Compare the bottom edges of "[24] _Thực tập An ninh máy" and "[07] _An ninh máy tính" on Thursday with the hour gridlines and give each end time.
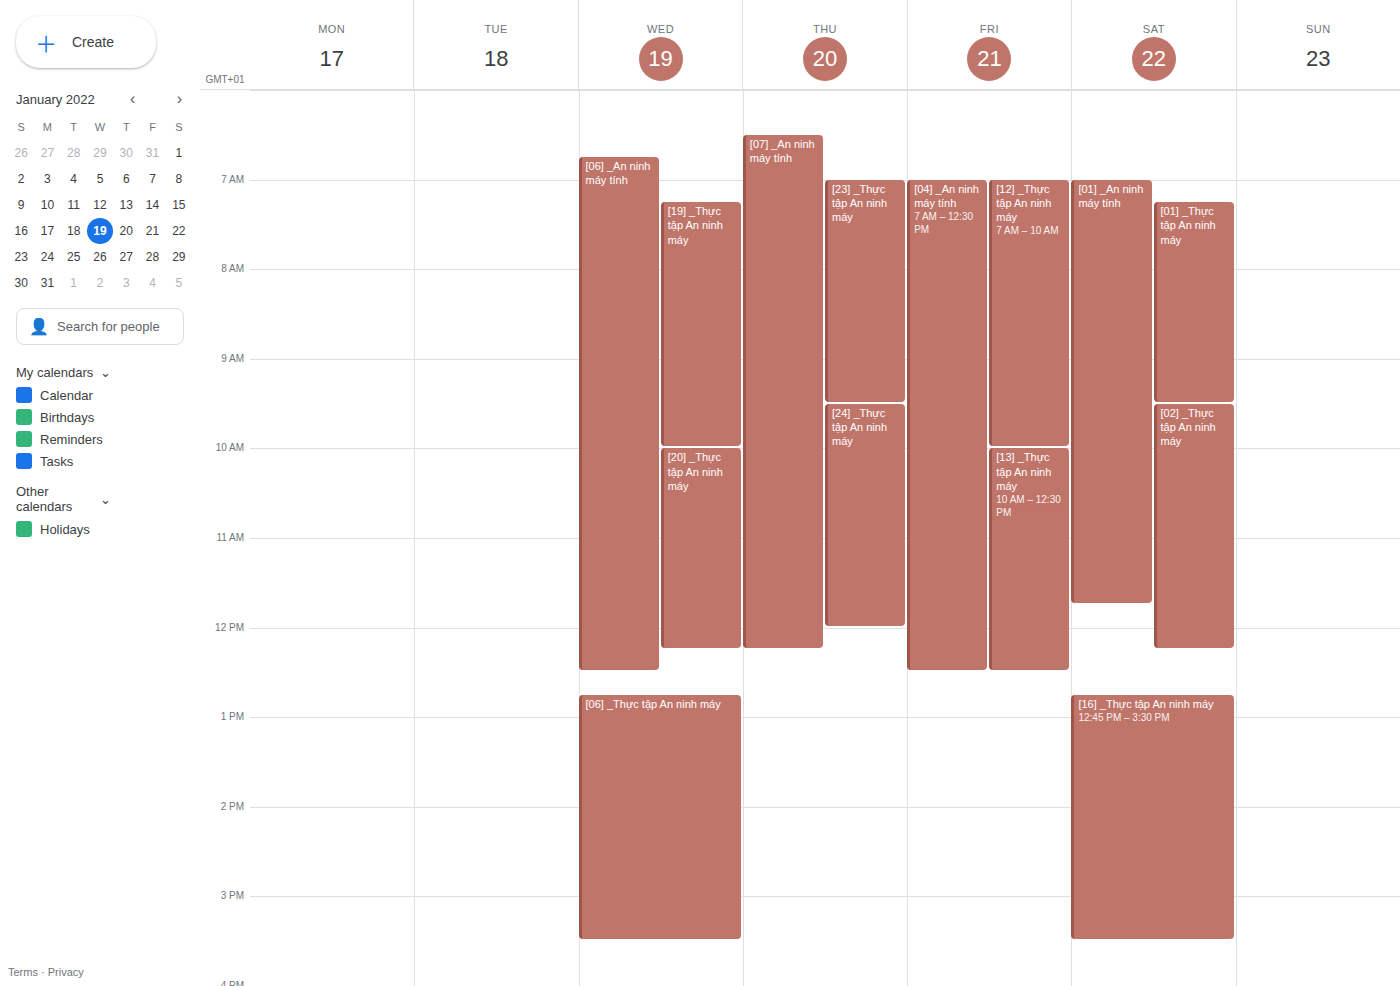
"[24] _Thực tập An ninh máy": 12:00 PM, exactly on the 12 PM line. "[07] _An ninh máy tính": 12:15 PM, neither: a quarter of the way from the 12 PM line to the 1 PM line.